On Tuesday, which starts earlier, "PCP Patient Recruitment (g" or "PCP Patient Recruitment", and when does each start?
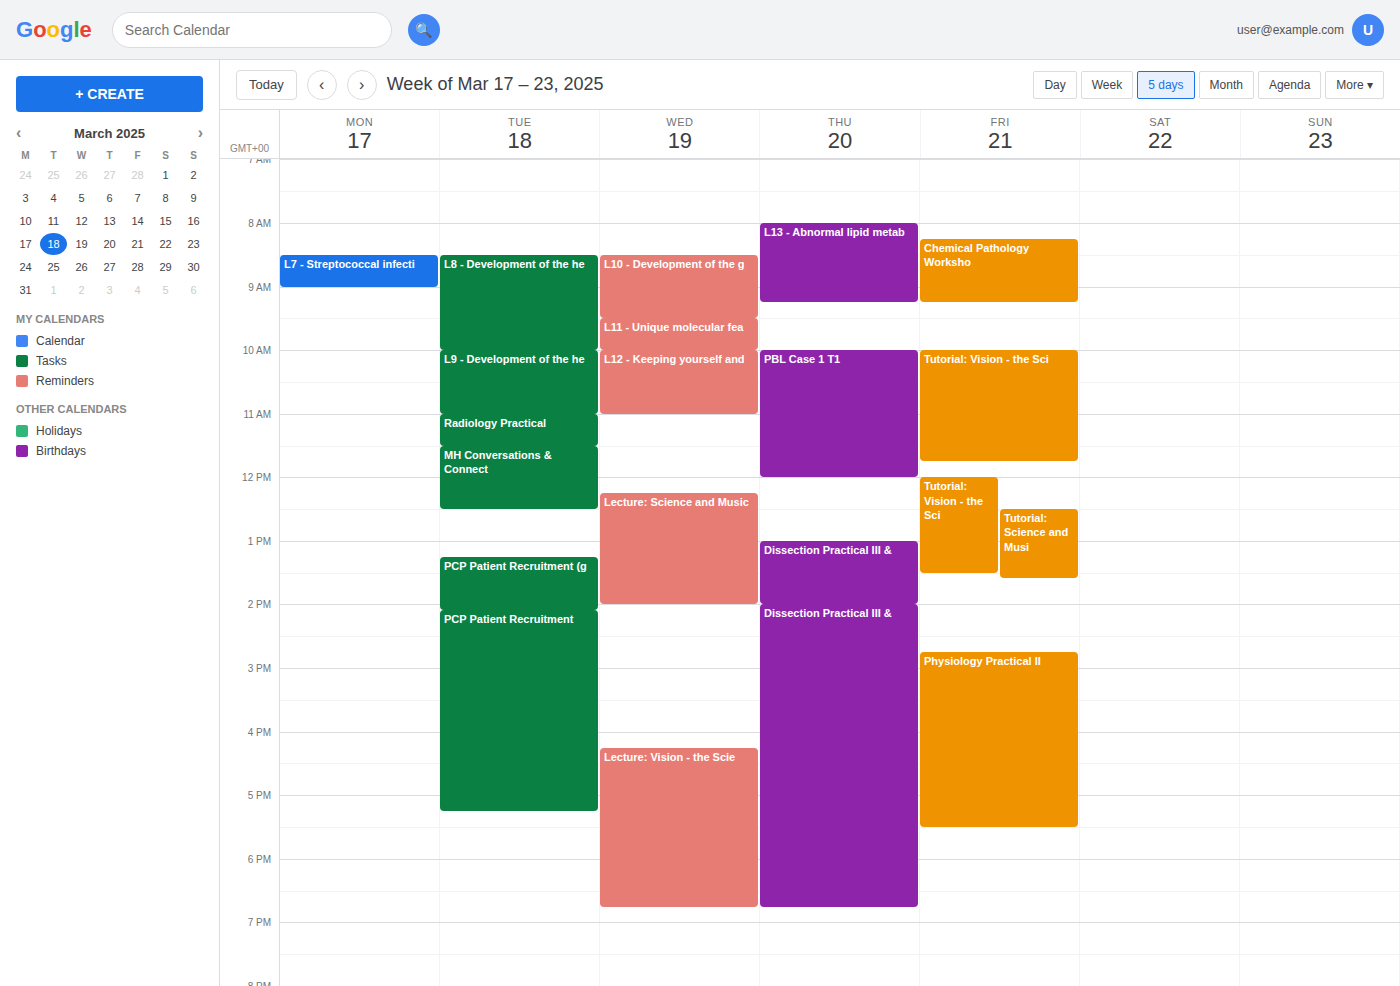
"PCP Patient Recruitment (g" 1:15 PM; "PCP Patient Recruitment" 2:05 PM.